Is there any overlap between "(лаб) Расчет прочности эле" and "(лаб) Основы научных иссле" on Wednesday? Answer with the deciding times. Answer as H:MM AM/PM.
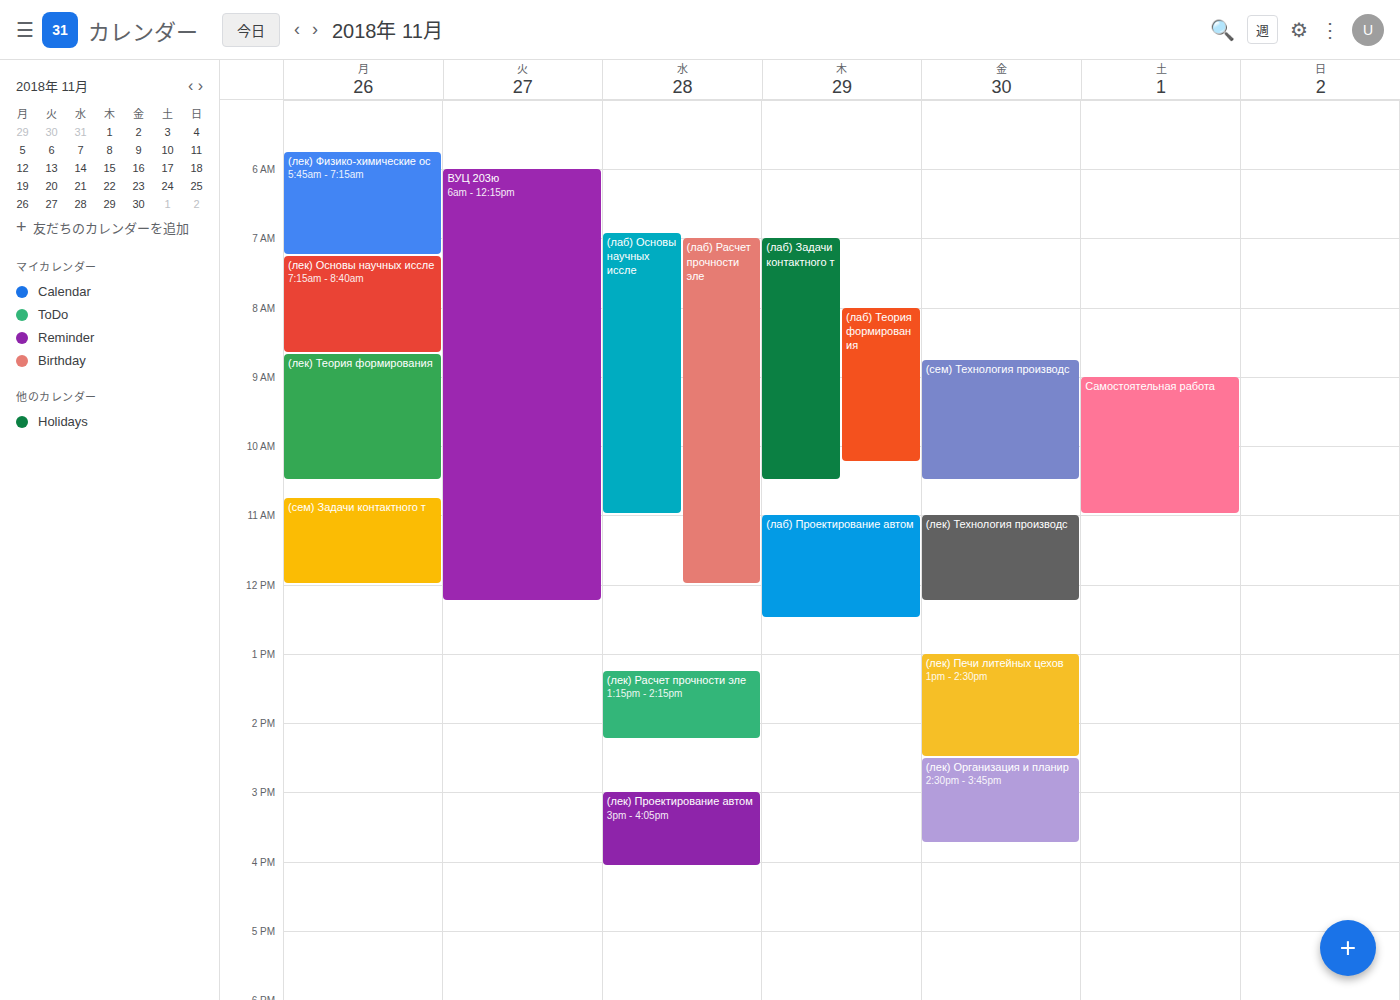
"(лаб) Расчет прочности эле" starts at 7:00 AM, before "(лаб) Основы научных иссле" ends at 11:00 AM -- they overlap.